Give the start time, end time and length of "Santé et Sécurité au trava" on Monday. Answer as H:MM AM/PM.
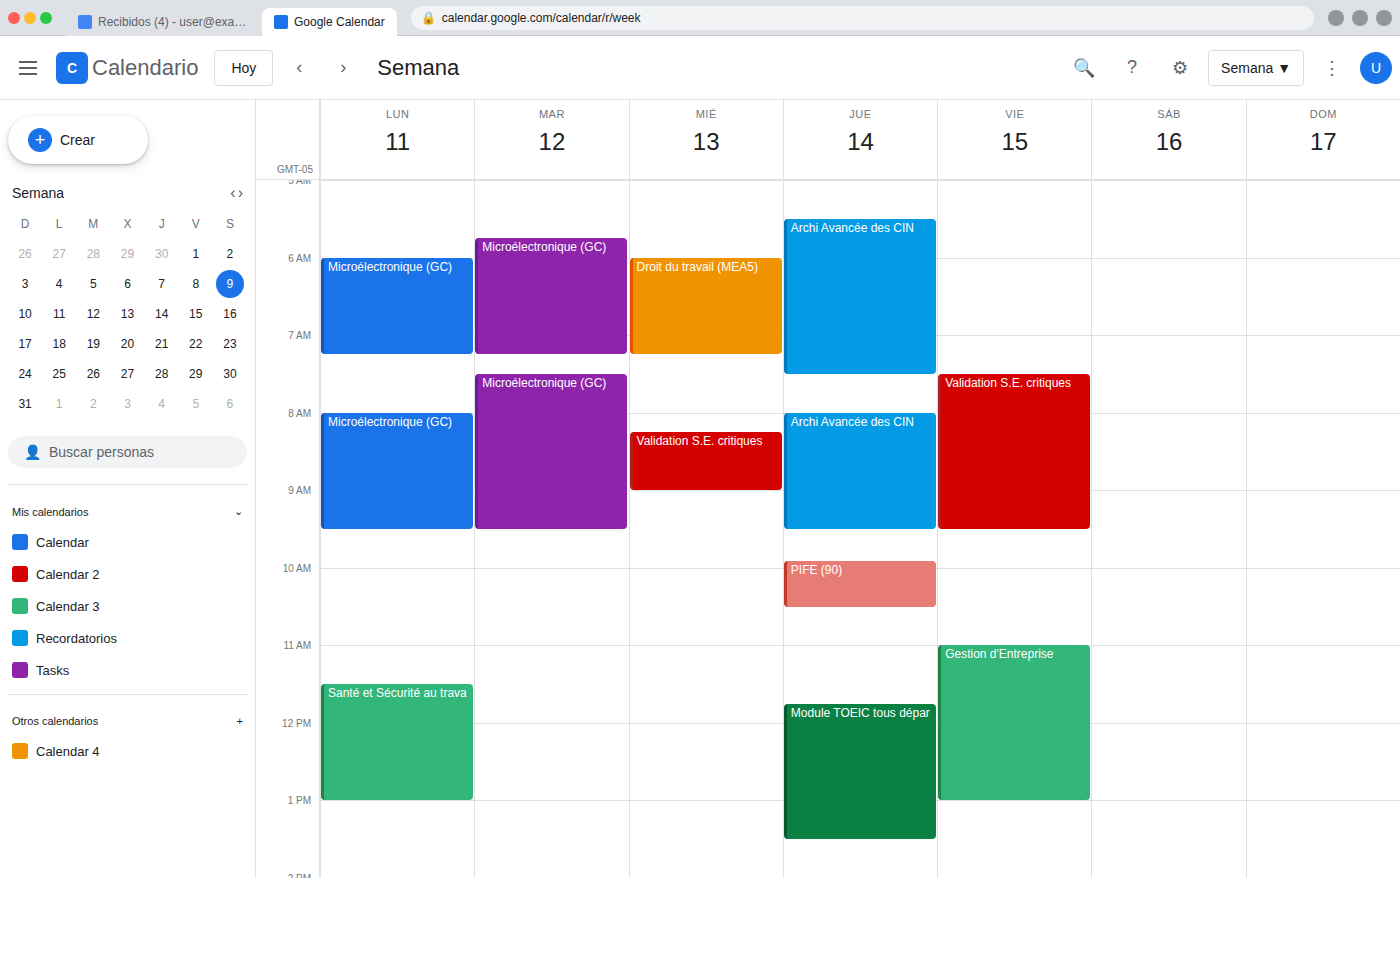
11:30 AM to 1:00 PM, 1 hour 30 minutes